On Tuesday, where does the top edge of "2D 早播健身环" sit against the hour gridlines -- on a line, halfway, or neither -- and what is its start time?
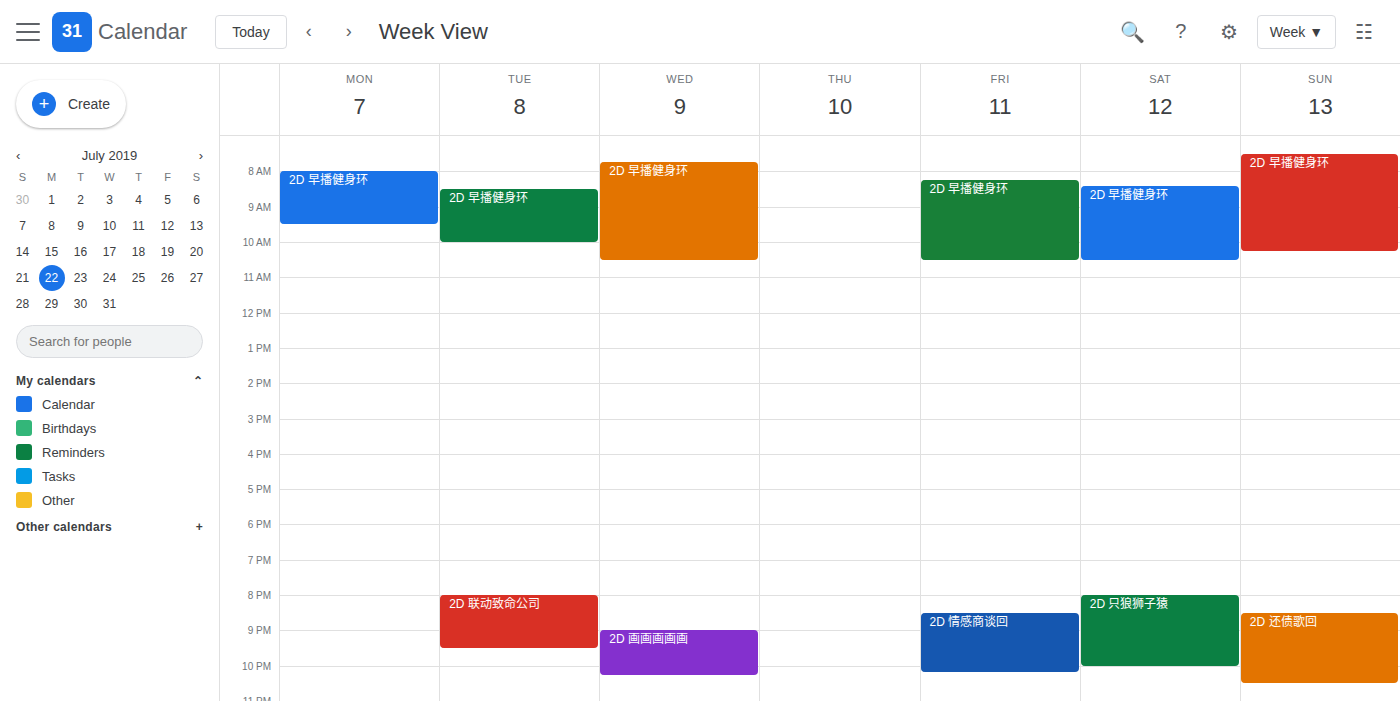
8:30 AM -- halfway between the 8 AM and 9 AM lines.